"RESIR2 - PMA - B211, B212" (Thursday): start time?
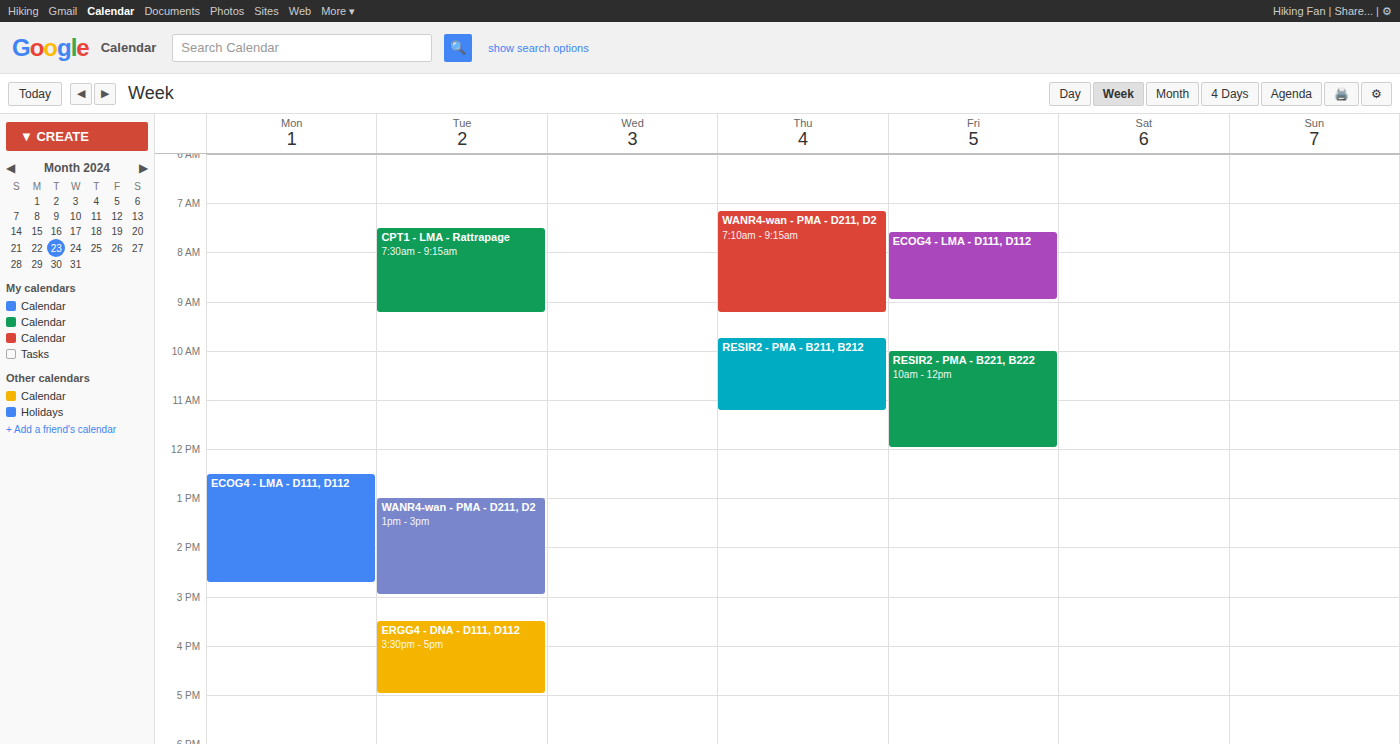
9:45 AM